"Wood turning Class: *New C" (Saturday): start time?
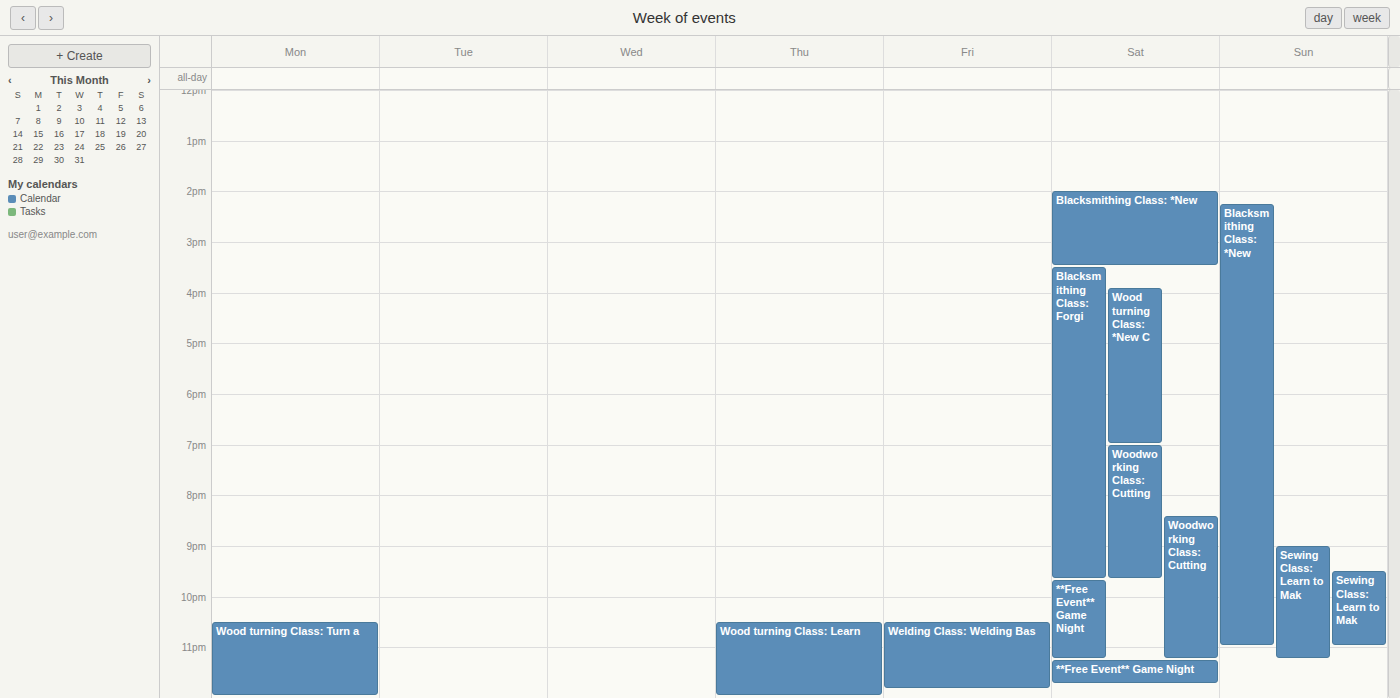
3:55 PM